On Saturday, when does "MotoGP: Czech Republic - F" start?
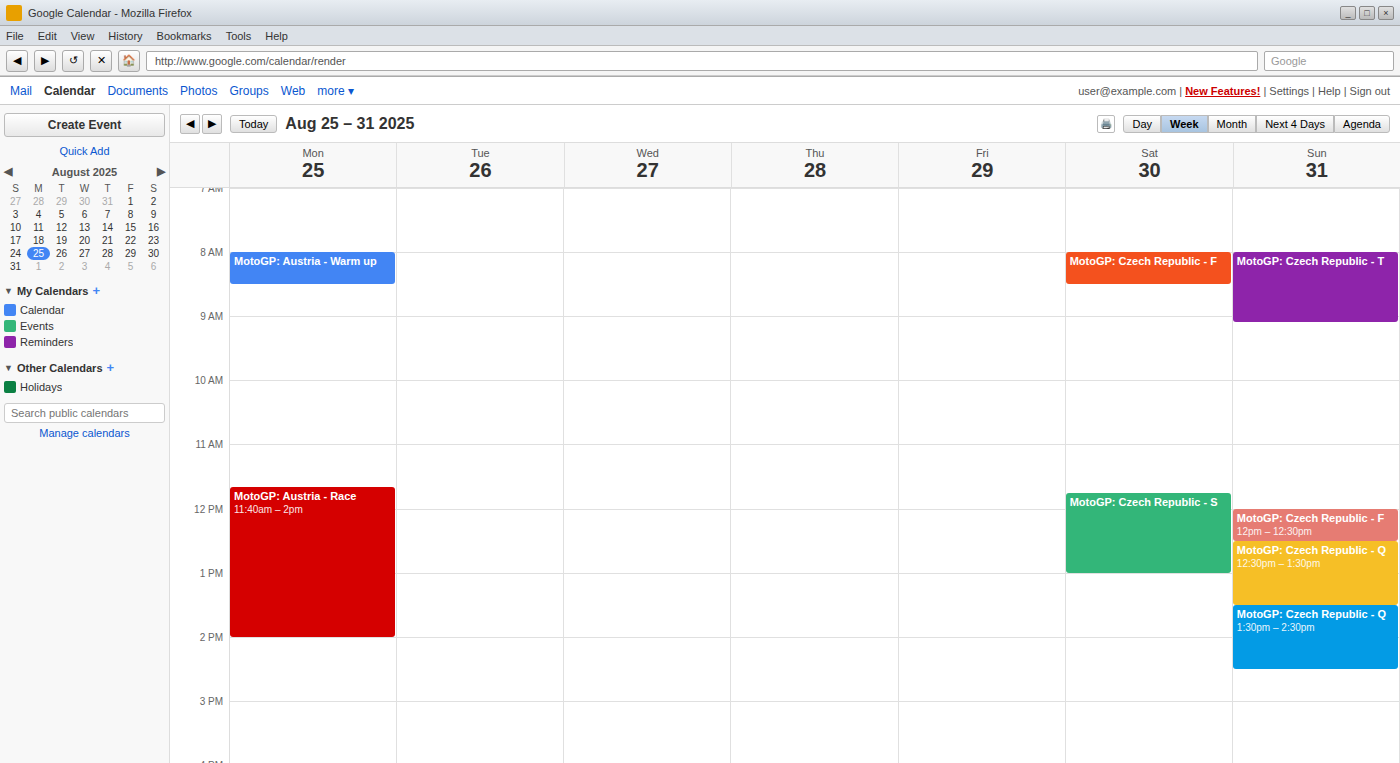
8:00 AM